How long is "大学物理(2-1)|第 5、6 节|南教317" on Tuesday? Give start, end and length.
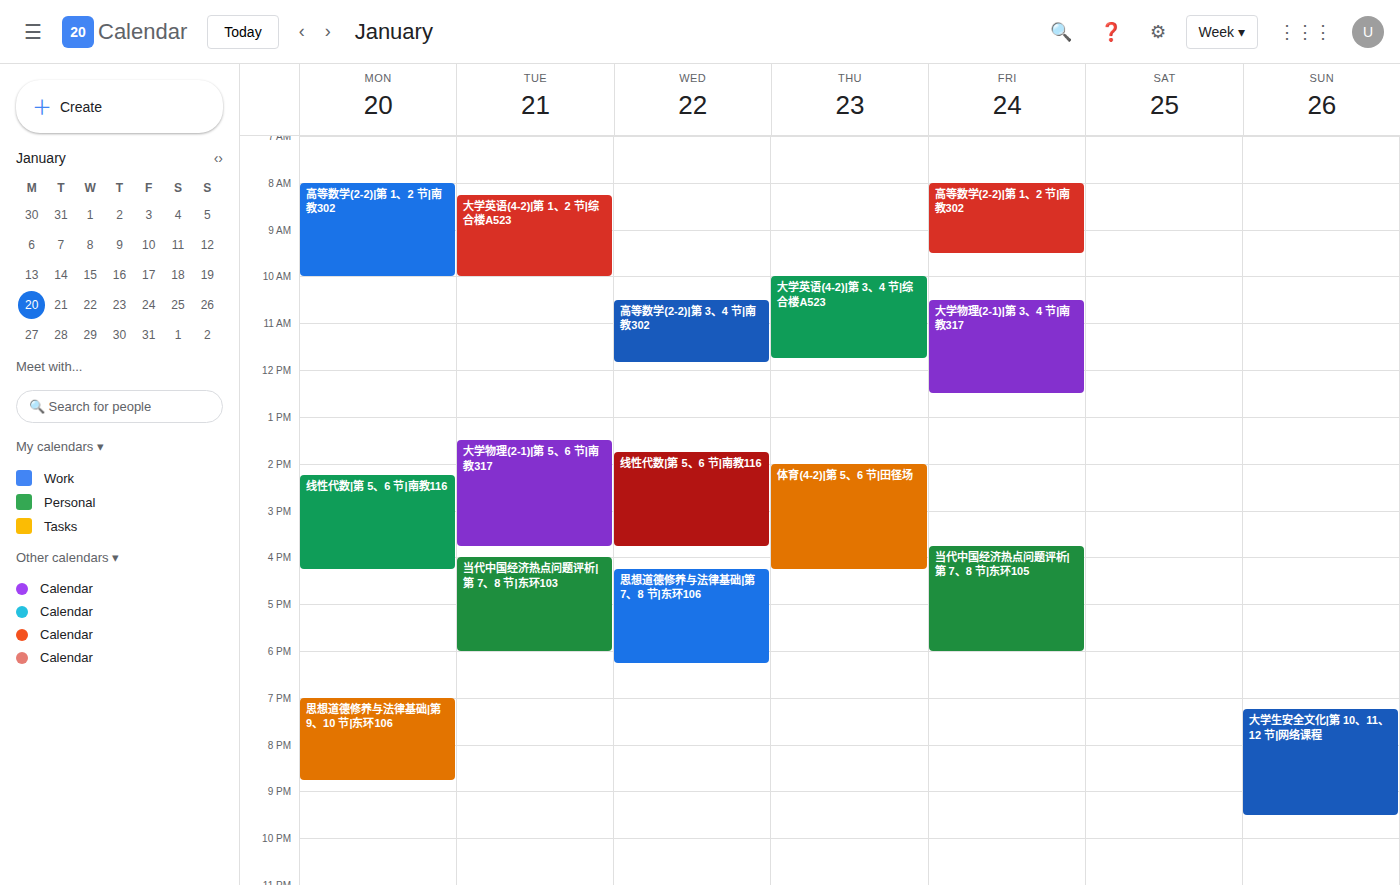
1:30 PM to 3:45 PM, 2 hours 15 minutes